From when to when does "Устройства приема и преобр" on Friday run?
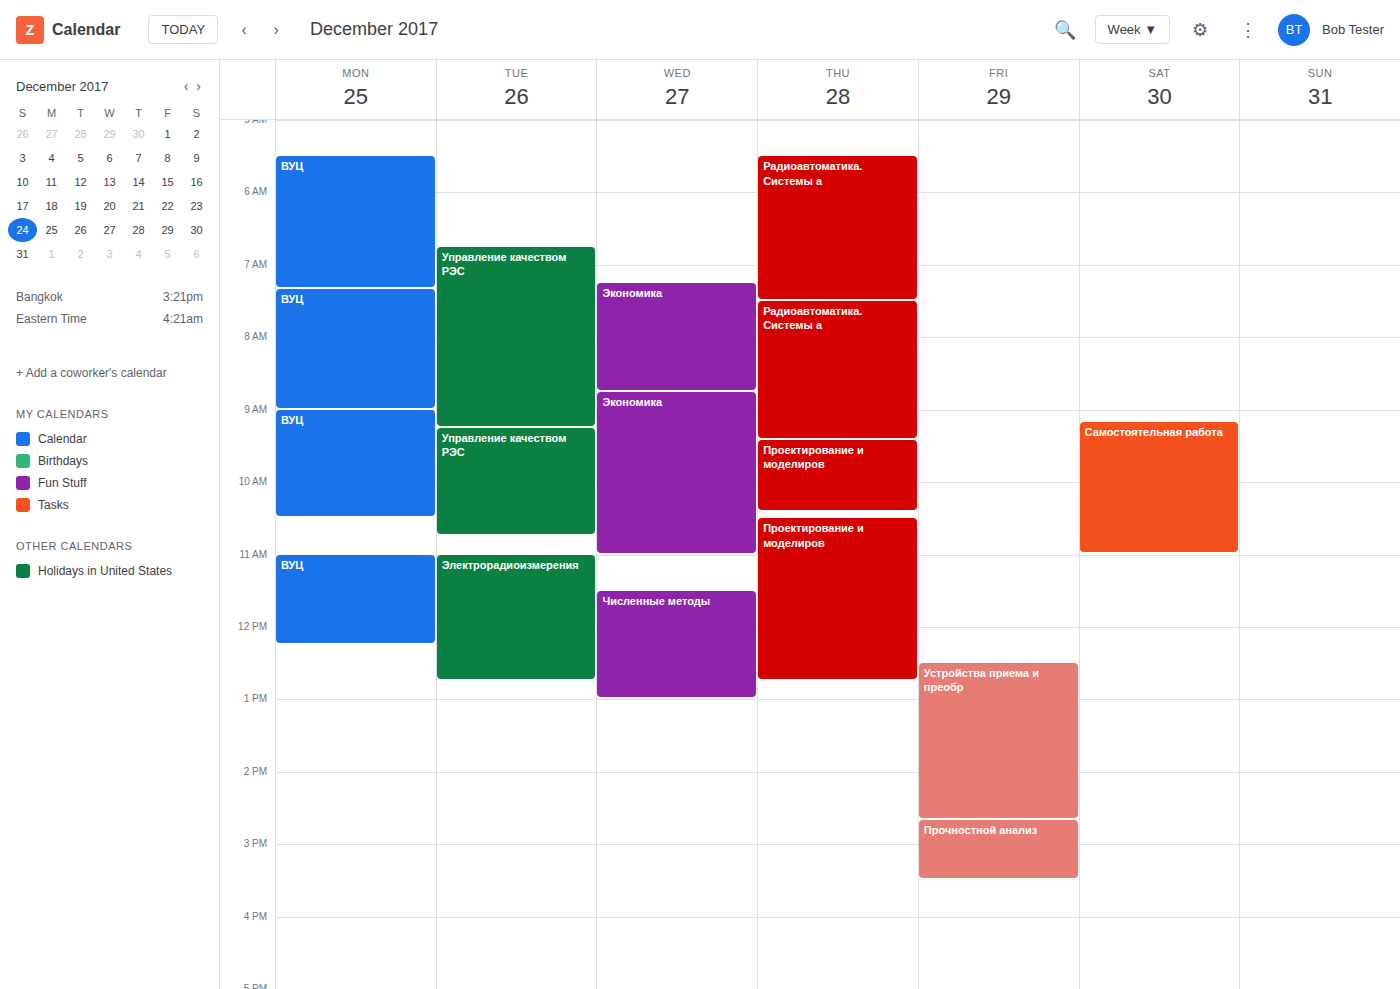
12:30 PM to 2:40 PM